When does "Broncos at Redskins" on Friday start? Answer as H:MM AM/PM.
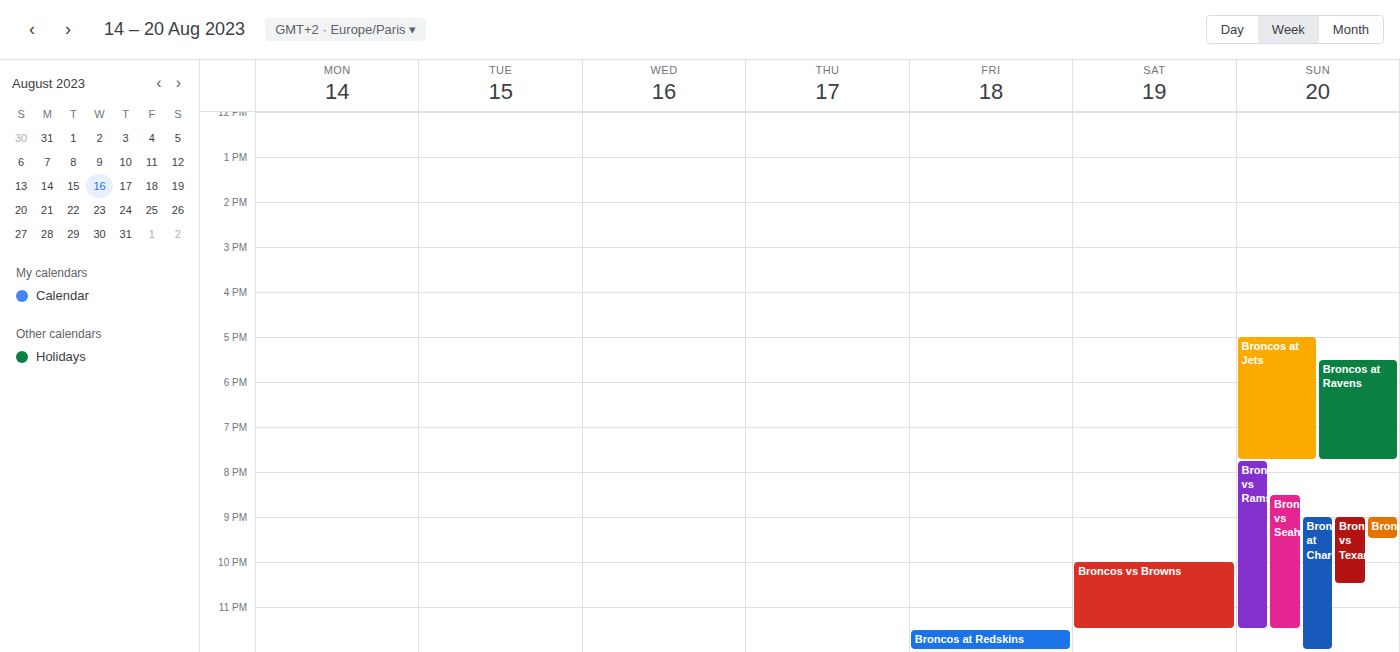
11:30 PM